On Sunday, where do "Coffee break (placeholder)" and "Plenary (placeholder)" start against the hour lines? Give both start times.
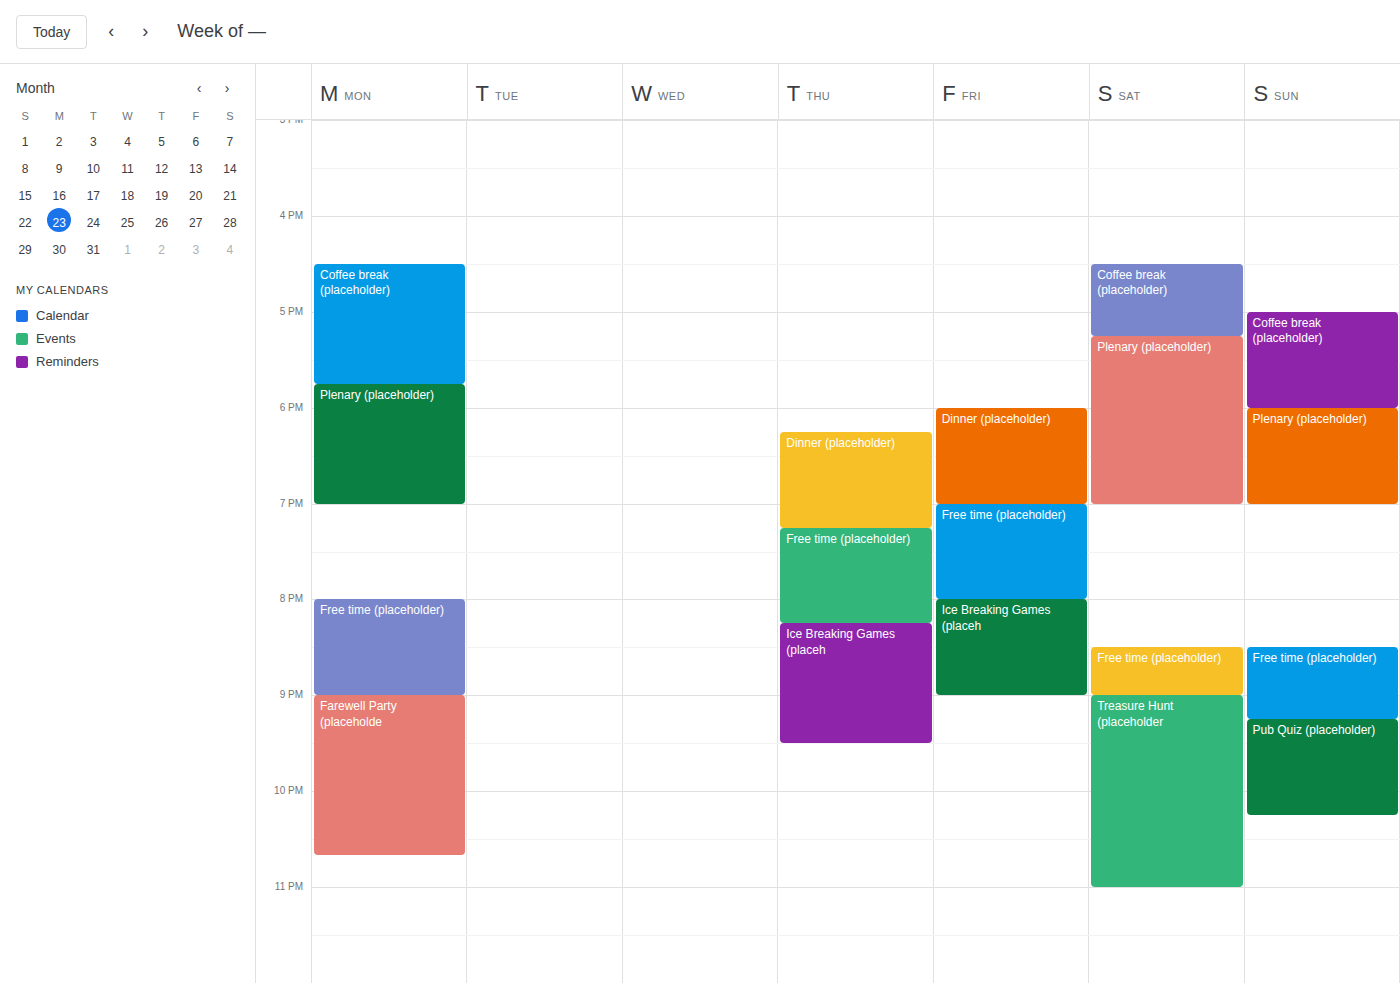
"Coffee break (placeholder)": 5:00 PM, exactly on the 5 PM line. "Plenary (placeholder)": 6:00 PM, exactly on the 6 PM line.